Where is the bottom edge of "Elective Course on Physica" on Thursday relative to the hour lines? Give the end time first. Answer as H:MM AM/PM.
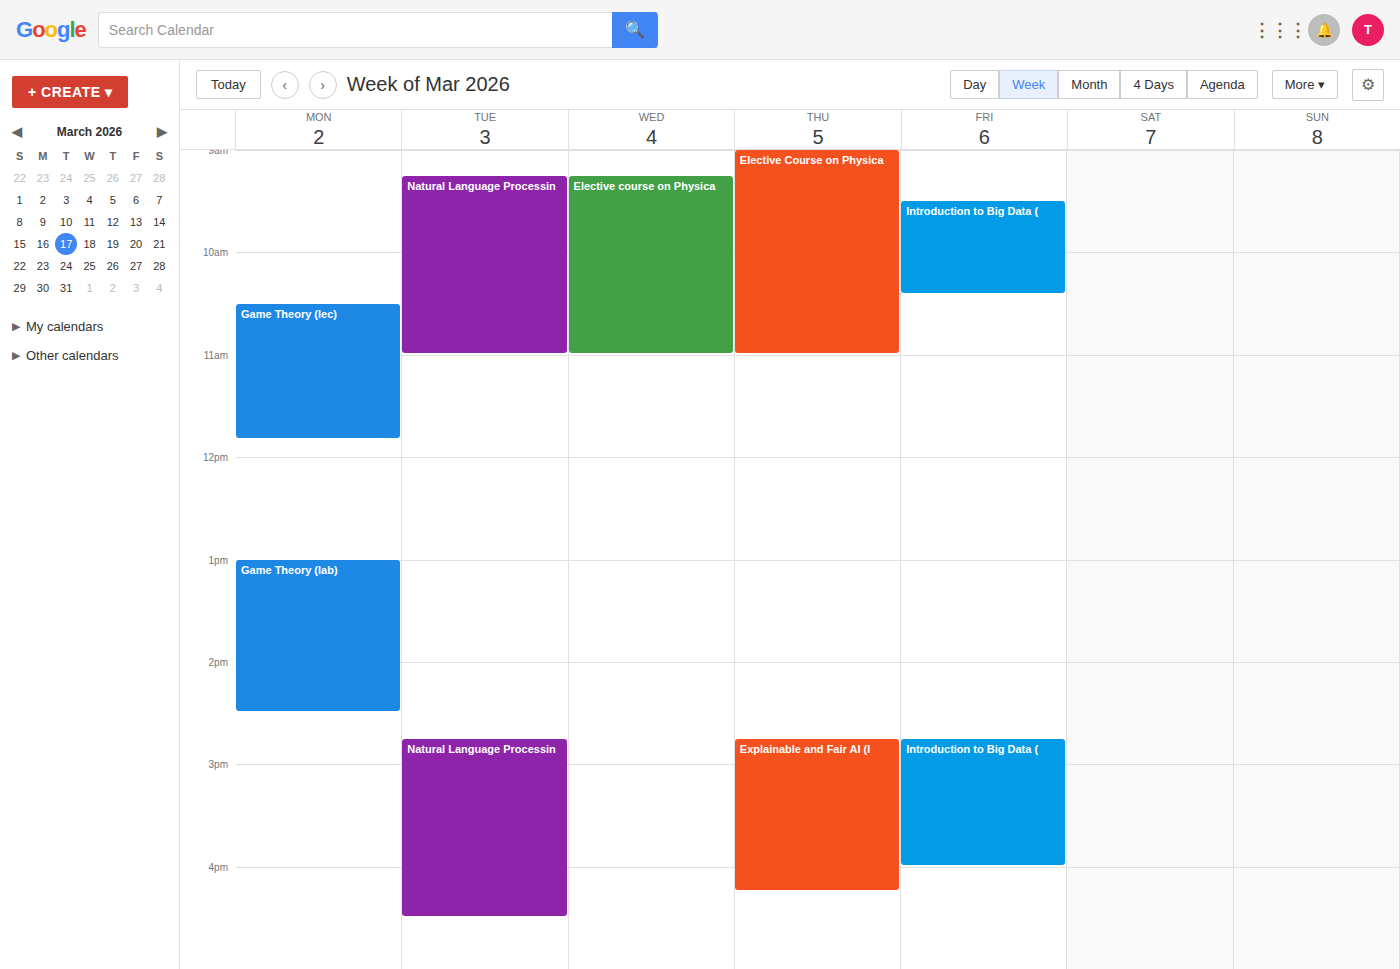
11:00 AM -- exactly on the 11 AM line.